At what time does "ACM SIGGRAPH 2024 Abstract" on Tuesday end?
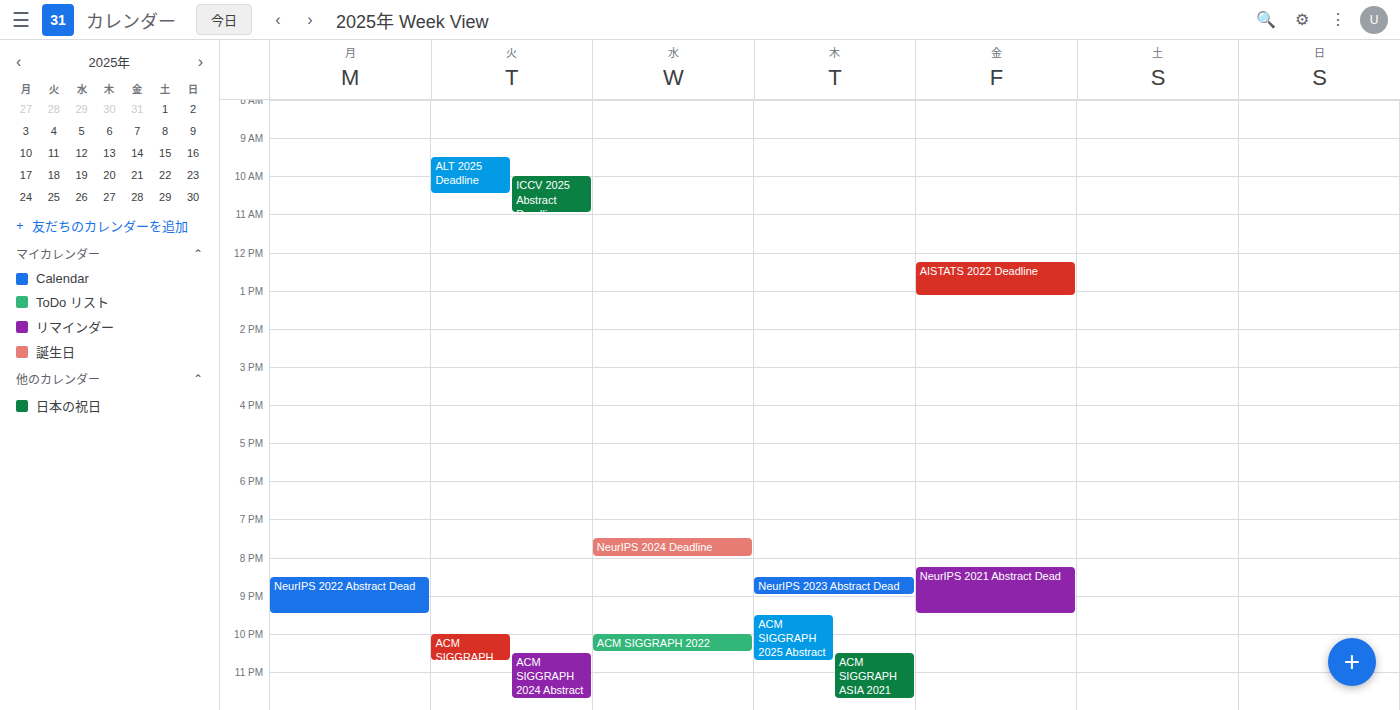
23:45